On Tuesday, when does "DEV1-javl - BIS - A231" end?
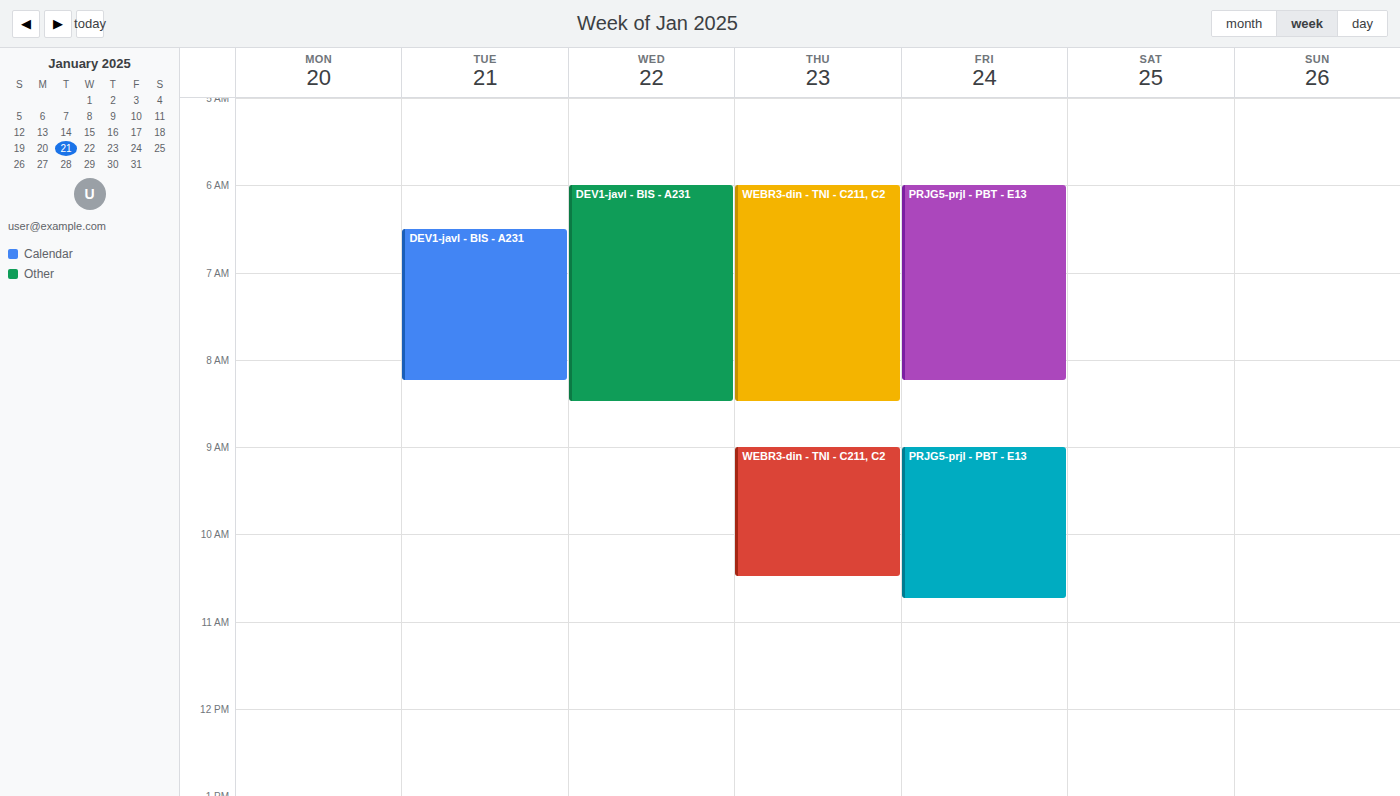
8:15 AM